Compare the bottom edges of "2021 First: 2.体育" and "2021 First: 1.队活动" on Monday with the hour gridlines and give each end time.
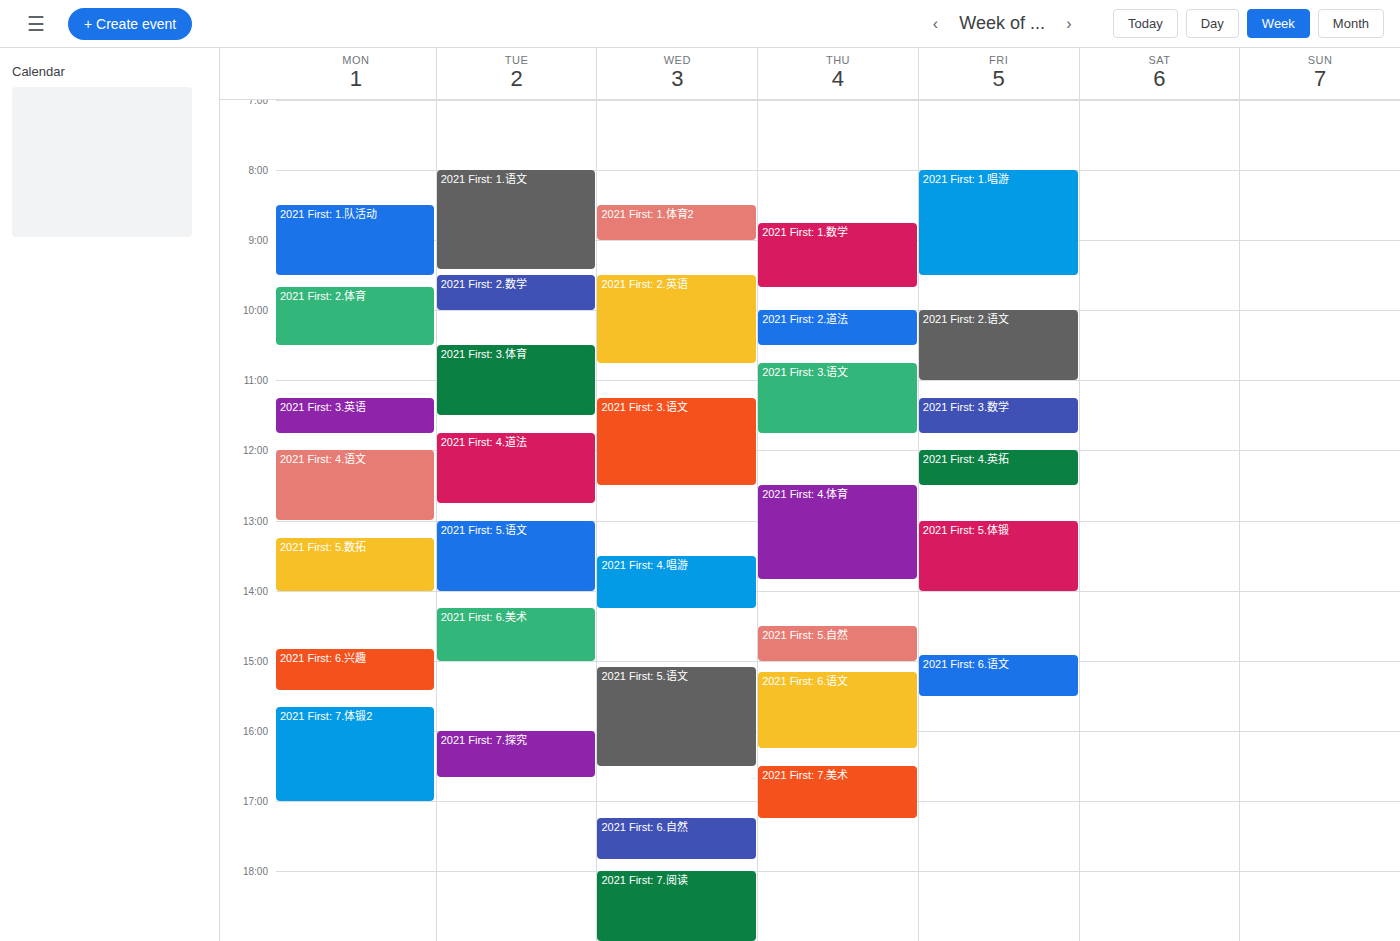
"2021 First: 2.体育": 10:30 AM, halfway between the 10 AM and 11 AM lines. "2021 First: 1.队活动": 9:30 AM, halfway between the 9 AM and 10 AM lines.